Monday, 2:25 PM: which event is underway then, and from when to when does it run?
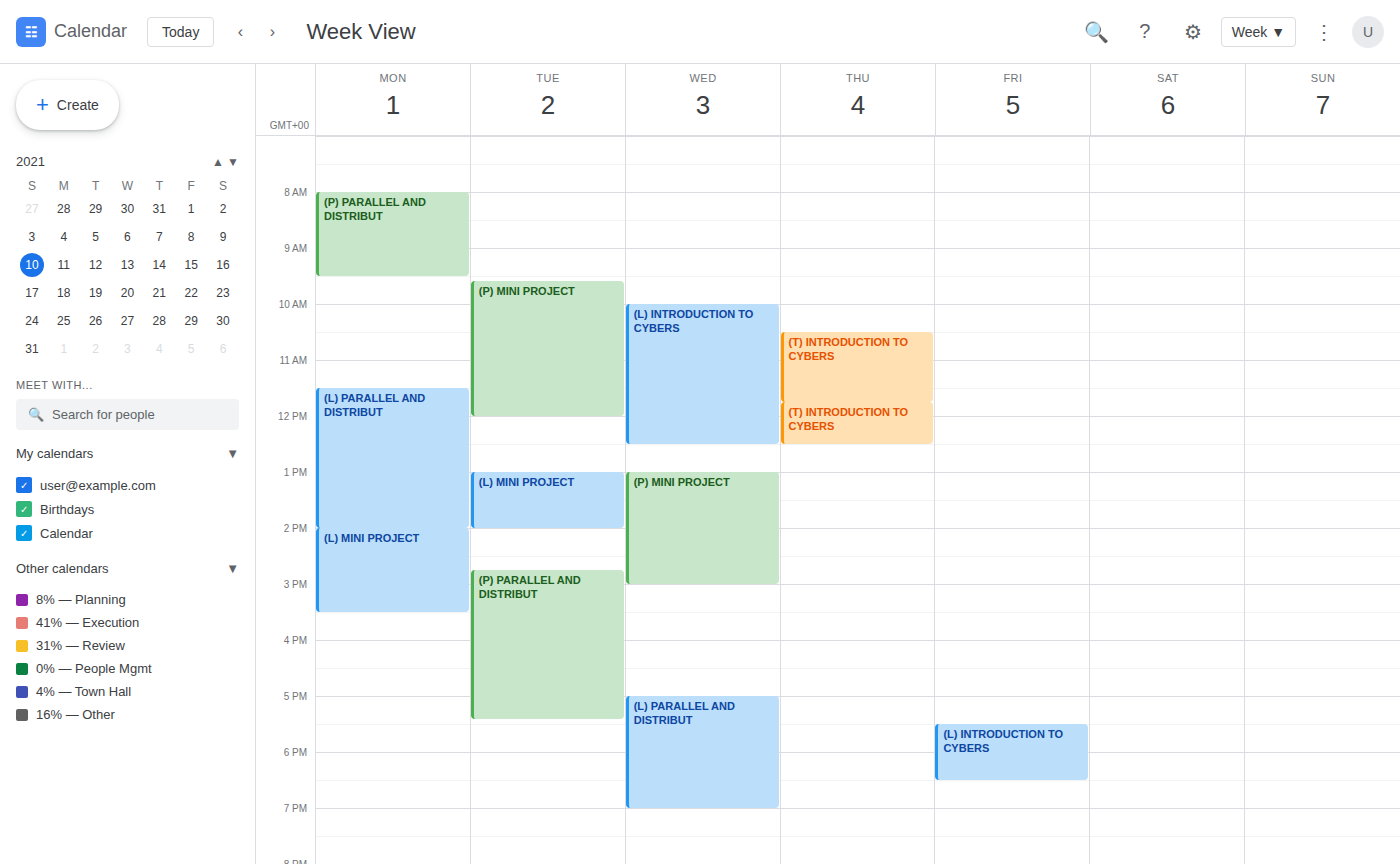
"(L) MINI PROJECT", 2:00 PM to 3:30 PM